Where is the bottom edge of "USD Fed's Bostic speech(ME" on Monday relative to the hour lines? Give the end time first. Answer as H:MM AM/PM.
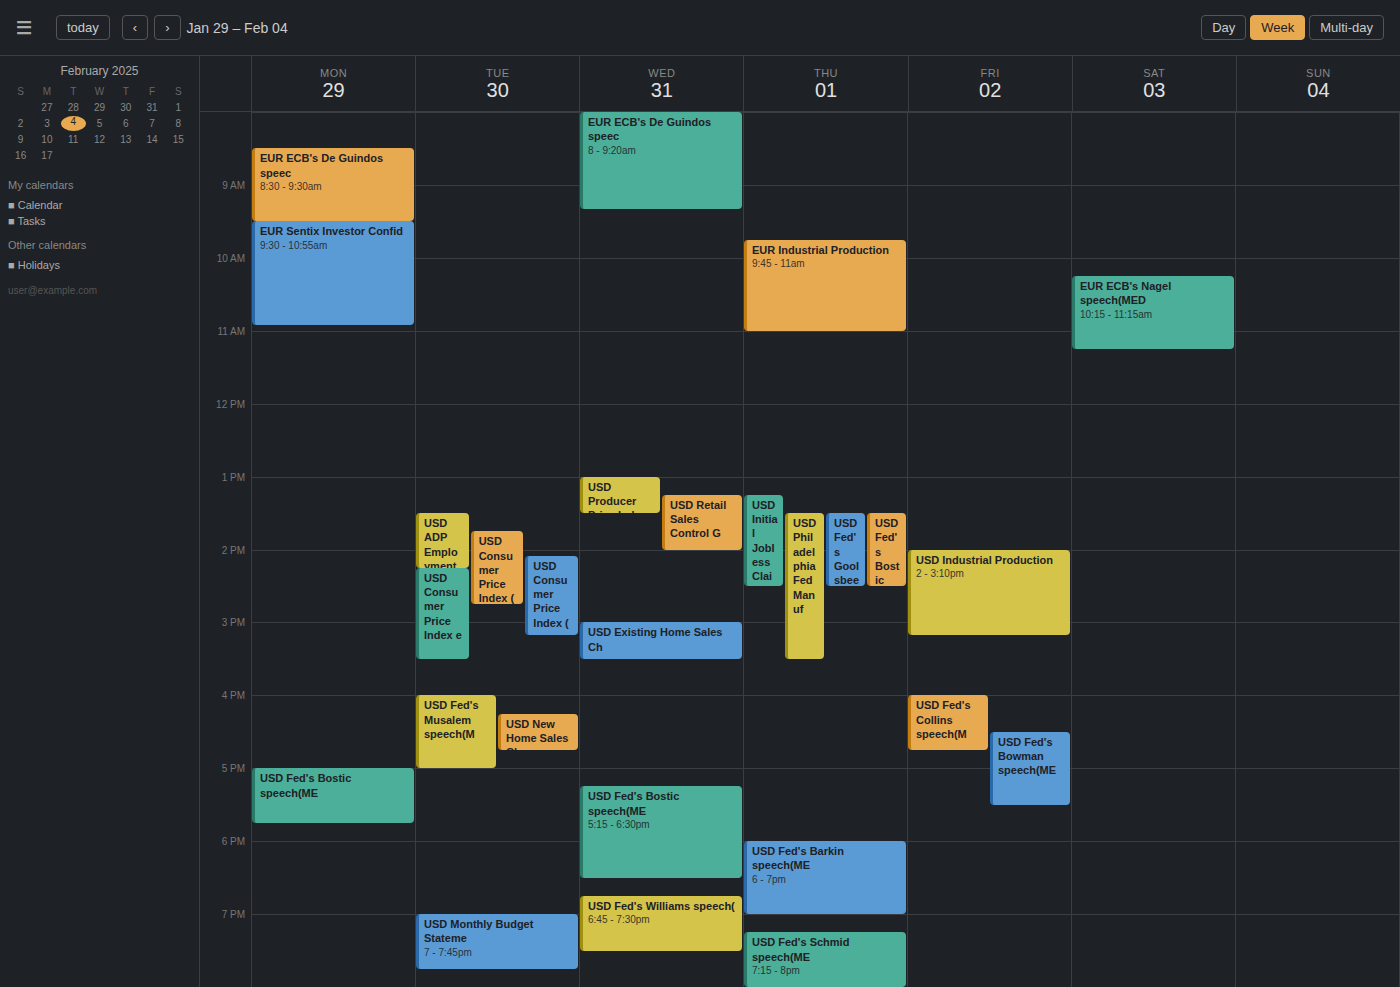
5:45 PM -- neither: three quarters of the way from the 5 PM line to the 6 PM line.